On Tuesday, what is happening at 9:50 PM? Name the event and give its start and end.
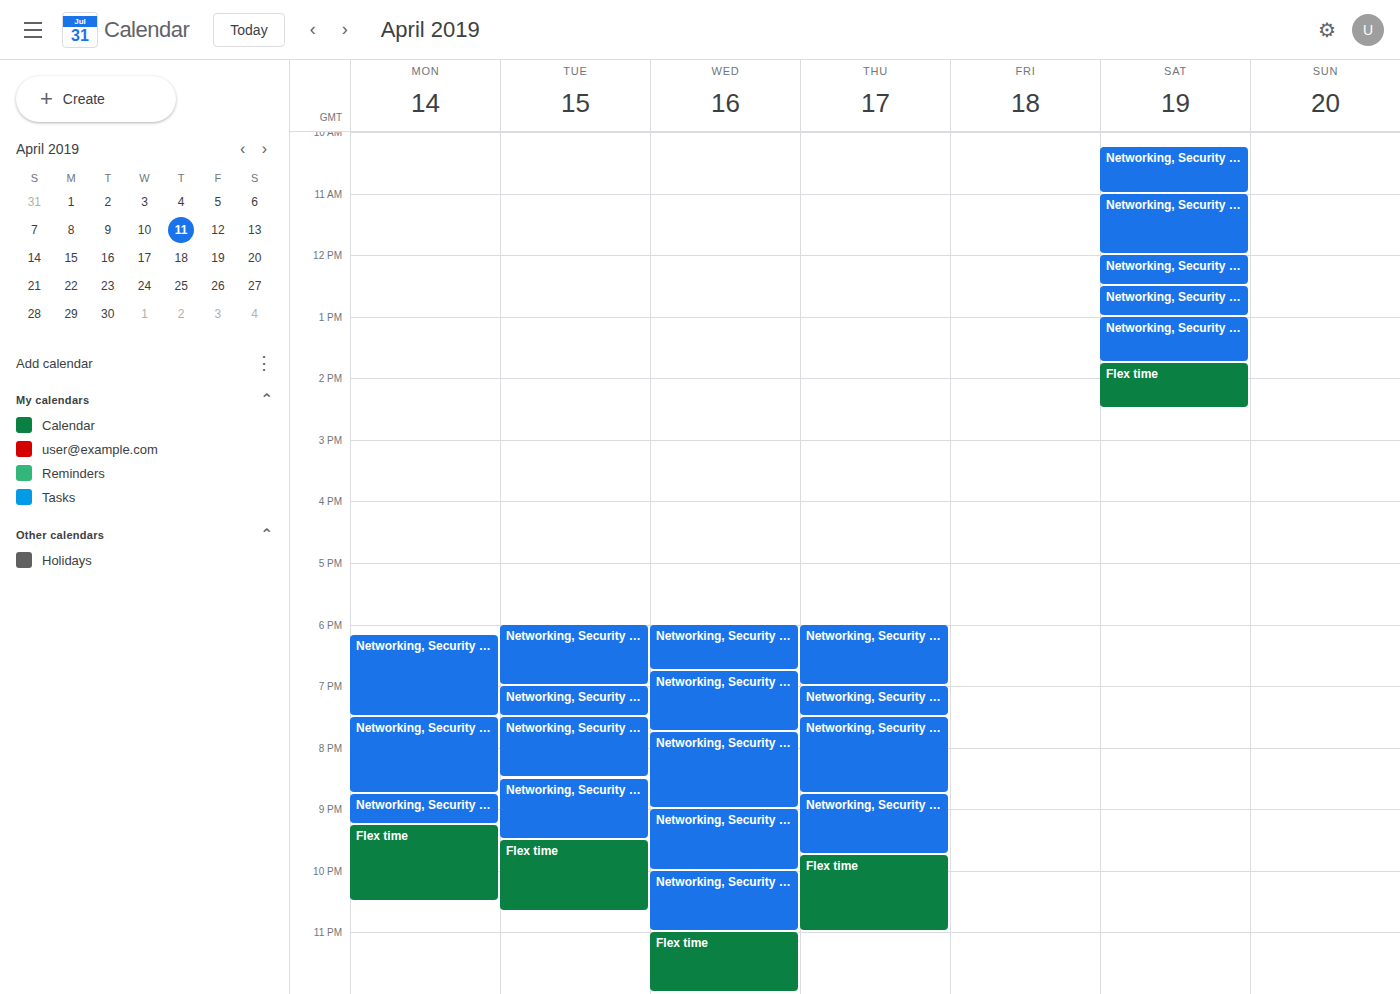
"Flex time", 9:30 PM to 10:40 PM